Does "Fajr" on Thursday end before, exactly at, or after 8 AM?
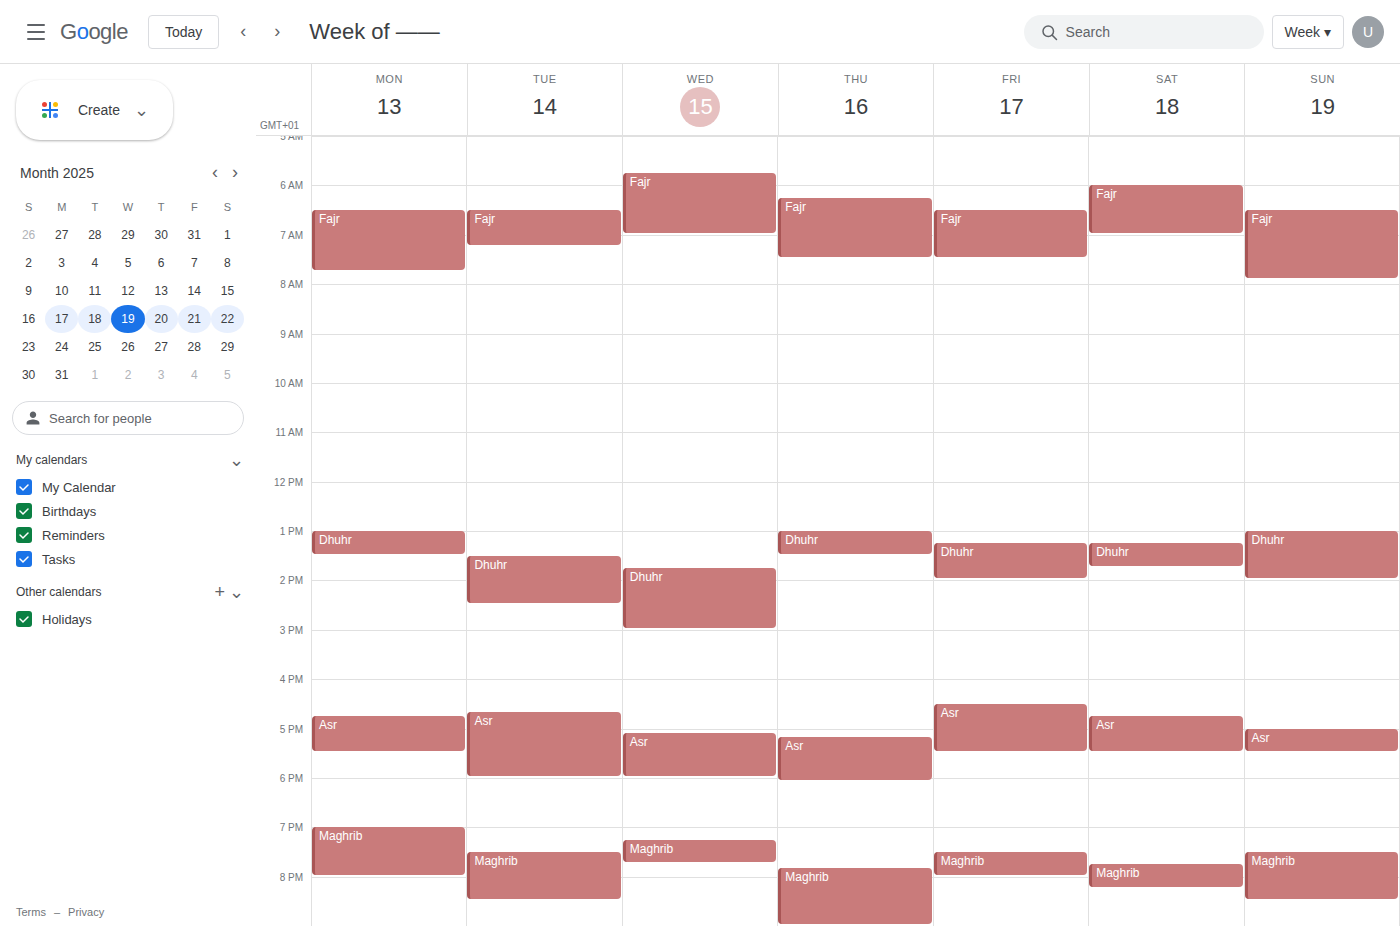
7:30 AM -- before 8 AM, 30 minutes above the 8 AM line.